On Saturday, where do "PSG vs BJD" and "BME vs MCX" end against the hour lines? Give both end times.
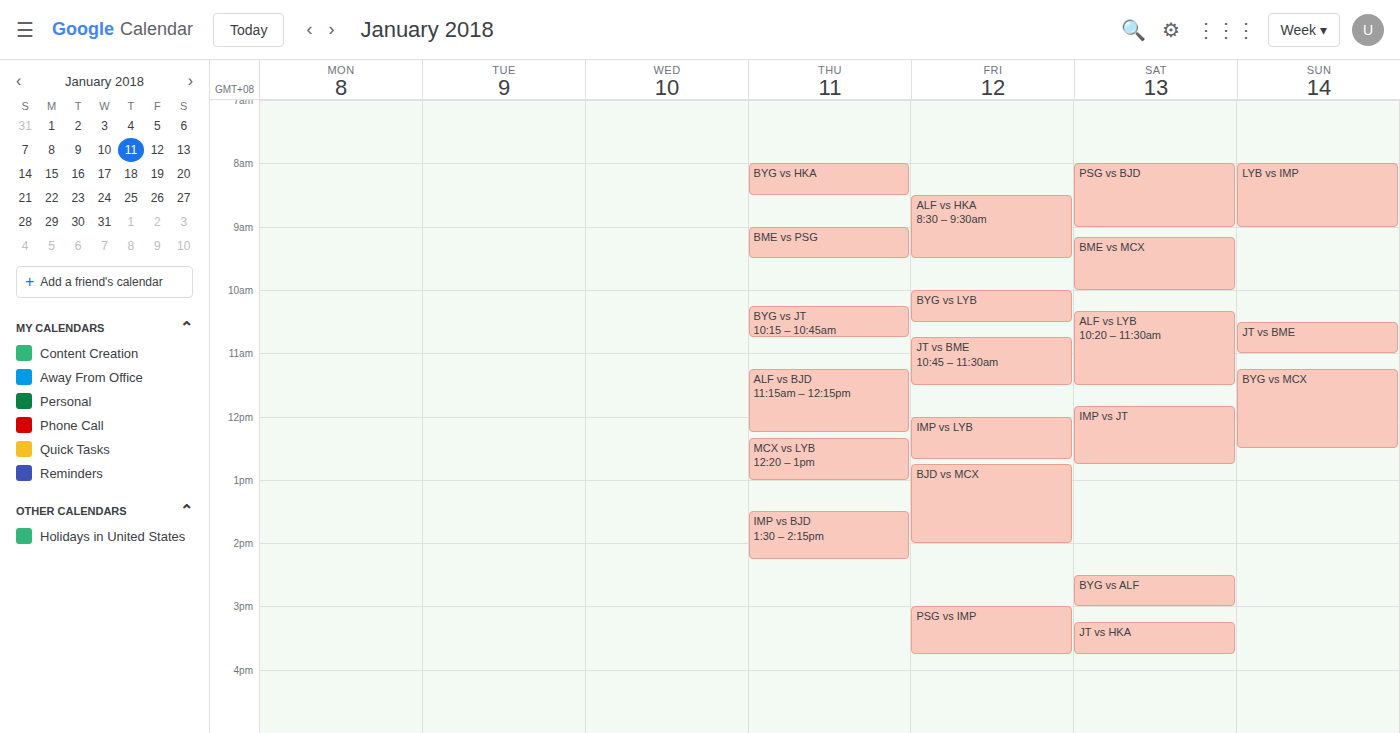
"PSG vs BJD": 9:00 AM, exactly on the 9 AM line. "BME vs MCX": 10:00 AM, exactly on the 10 AM line.